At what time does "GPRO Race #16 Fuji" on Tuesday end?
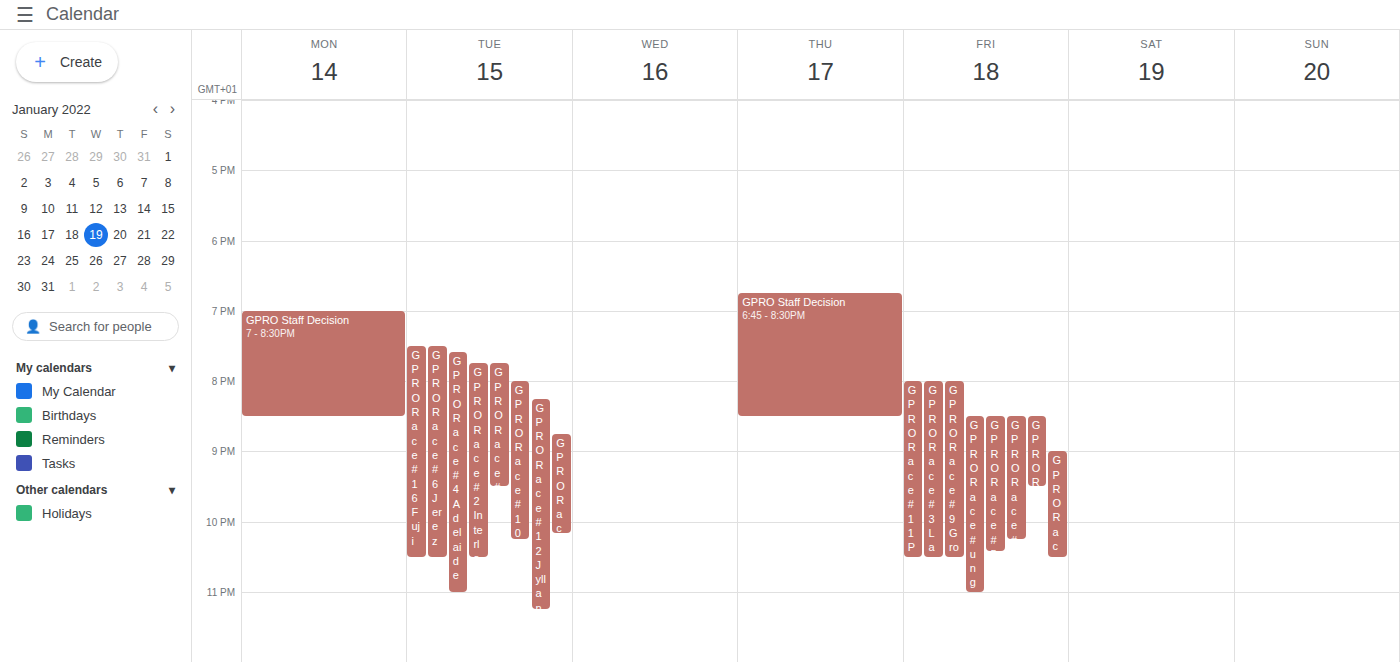
10:30 PM